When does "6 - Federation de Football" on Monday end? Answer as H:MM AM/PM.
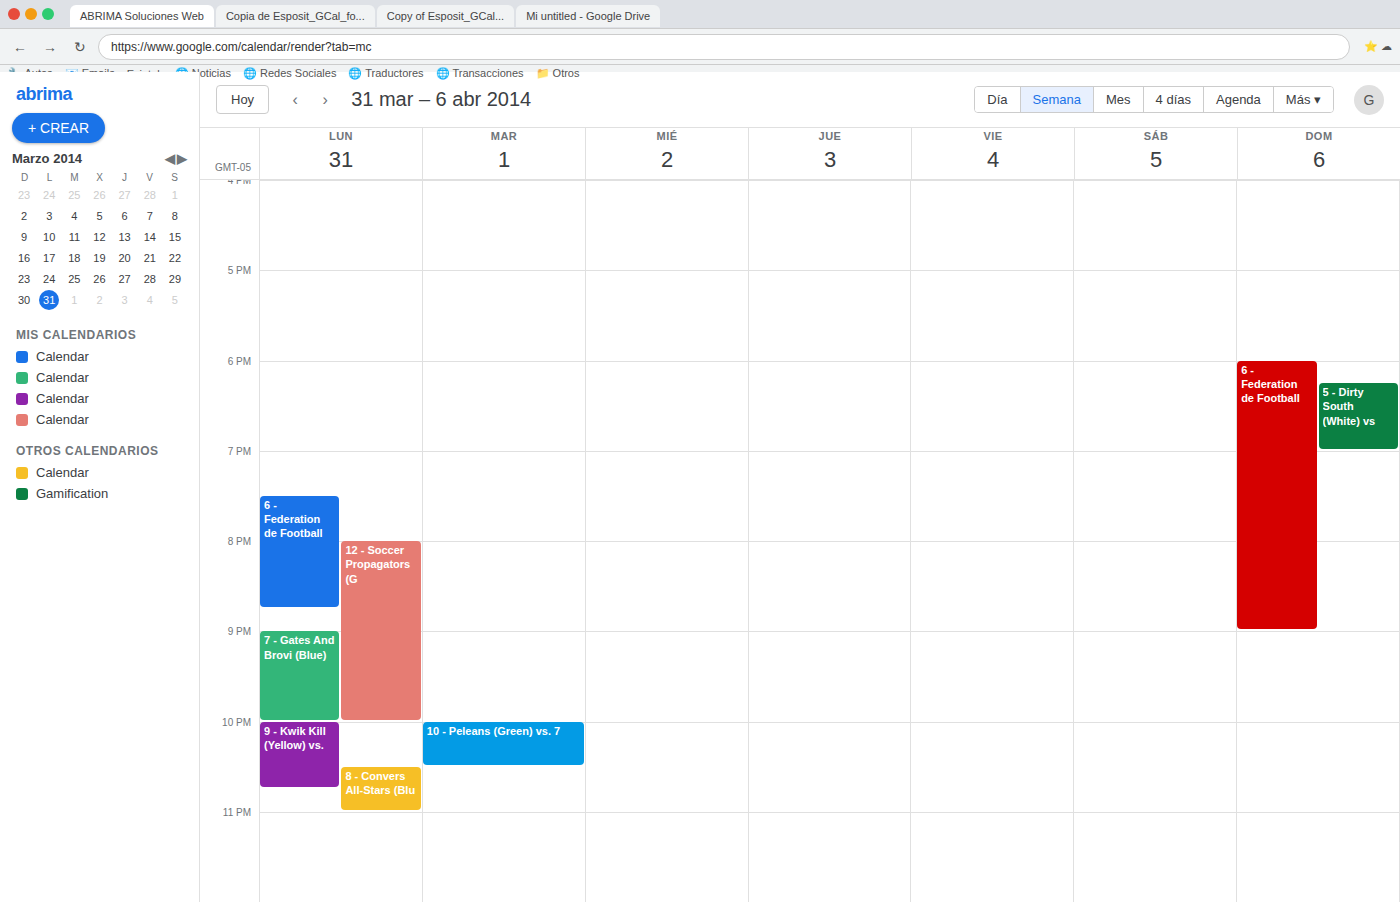
8:45 PM